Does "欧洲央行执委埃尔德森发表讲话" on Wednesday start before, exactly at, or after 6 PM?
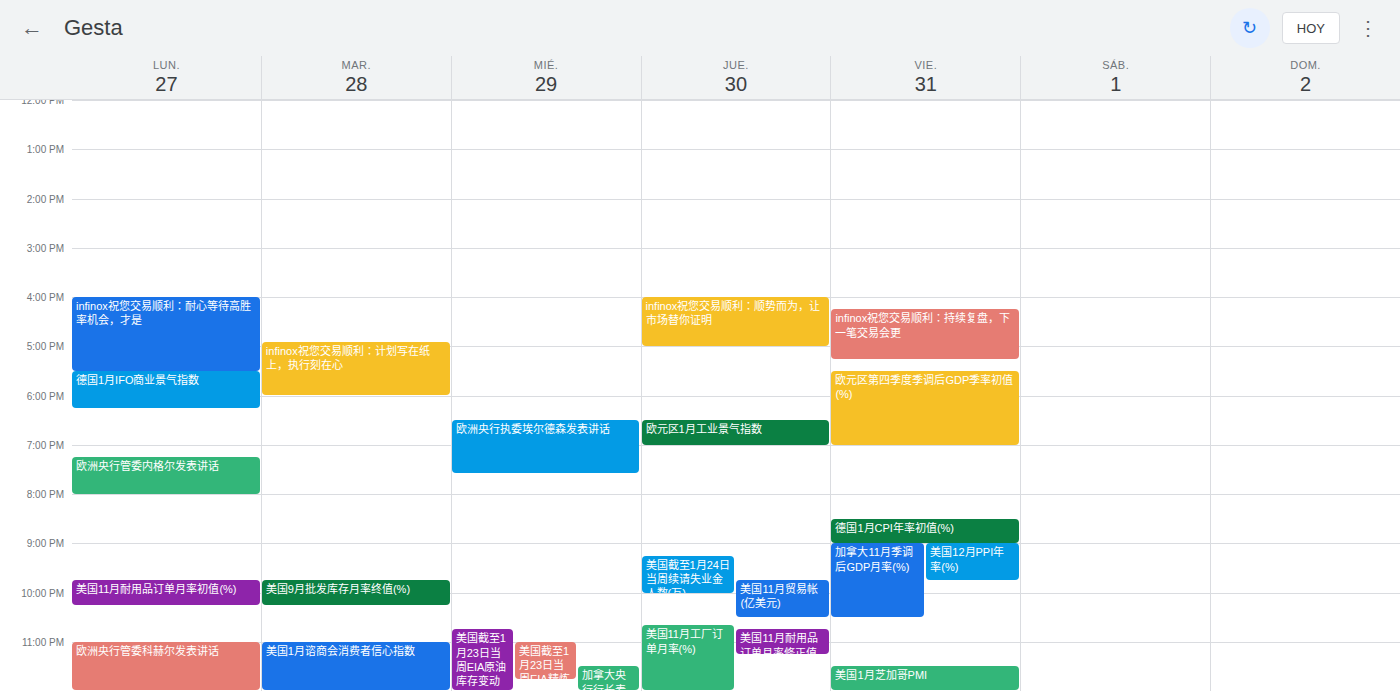
6:30 PM -- after 6 PM, 30 minutes below the 6 PM line.